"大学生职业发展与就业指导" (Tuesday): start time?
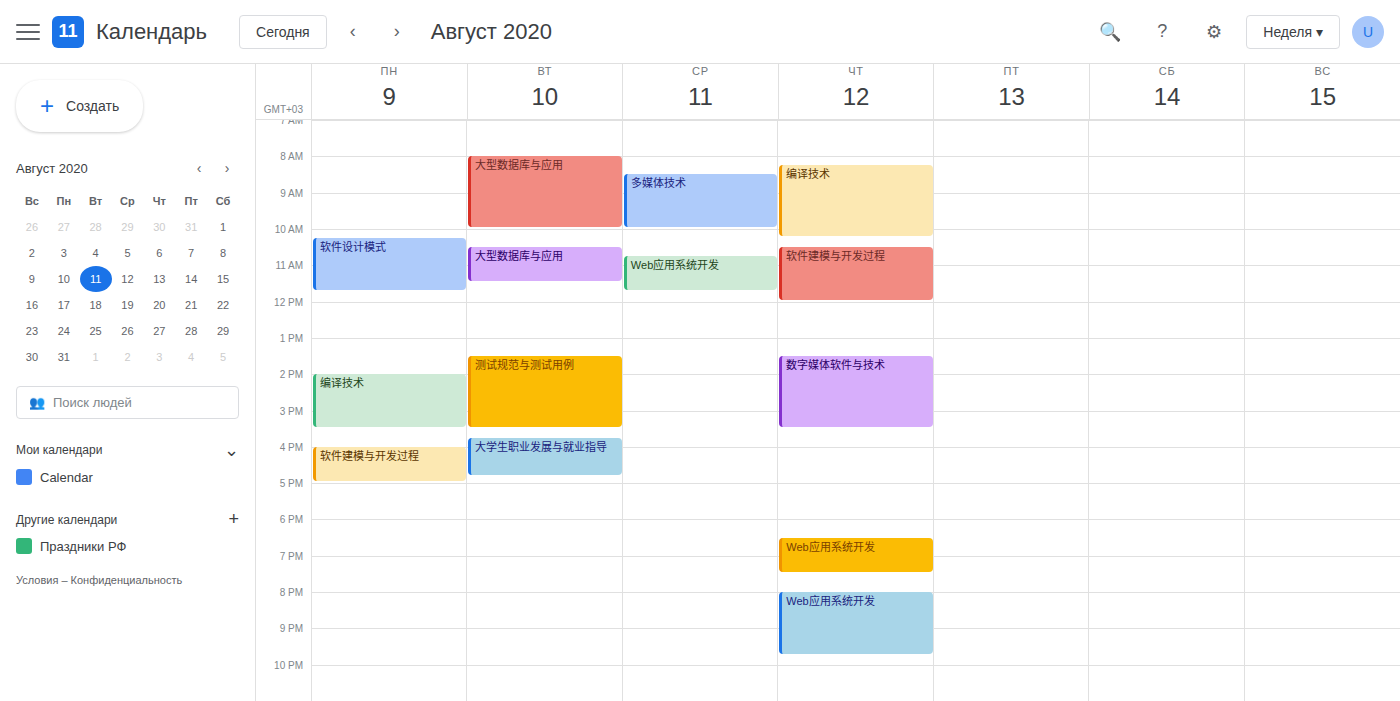
3:45 PM